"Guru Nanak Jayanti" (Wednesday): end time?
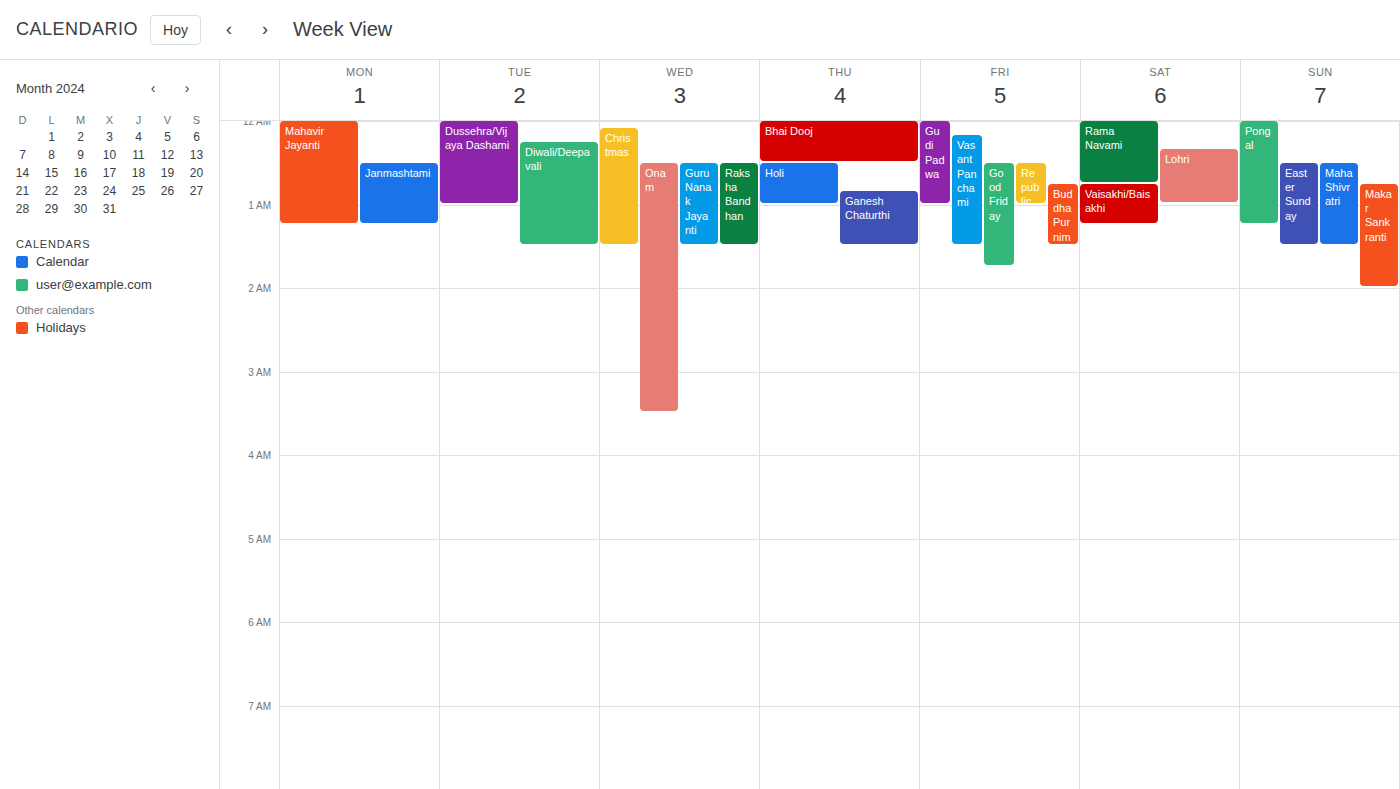
1:30 AM